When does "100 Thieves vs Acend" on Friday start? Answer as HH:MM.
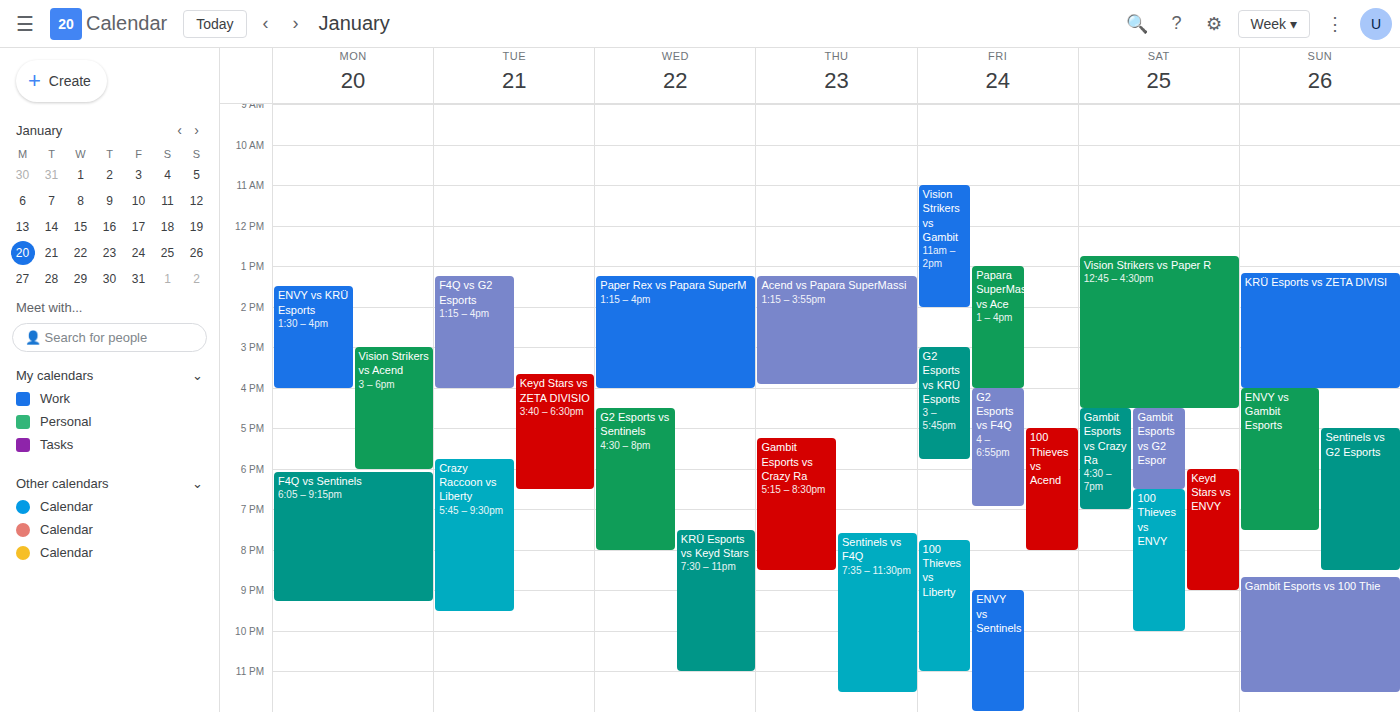
17:00